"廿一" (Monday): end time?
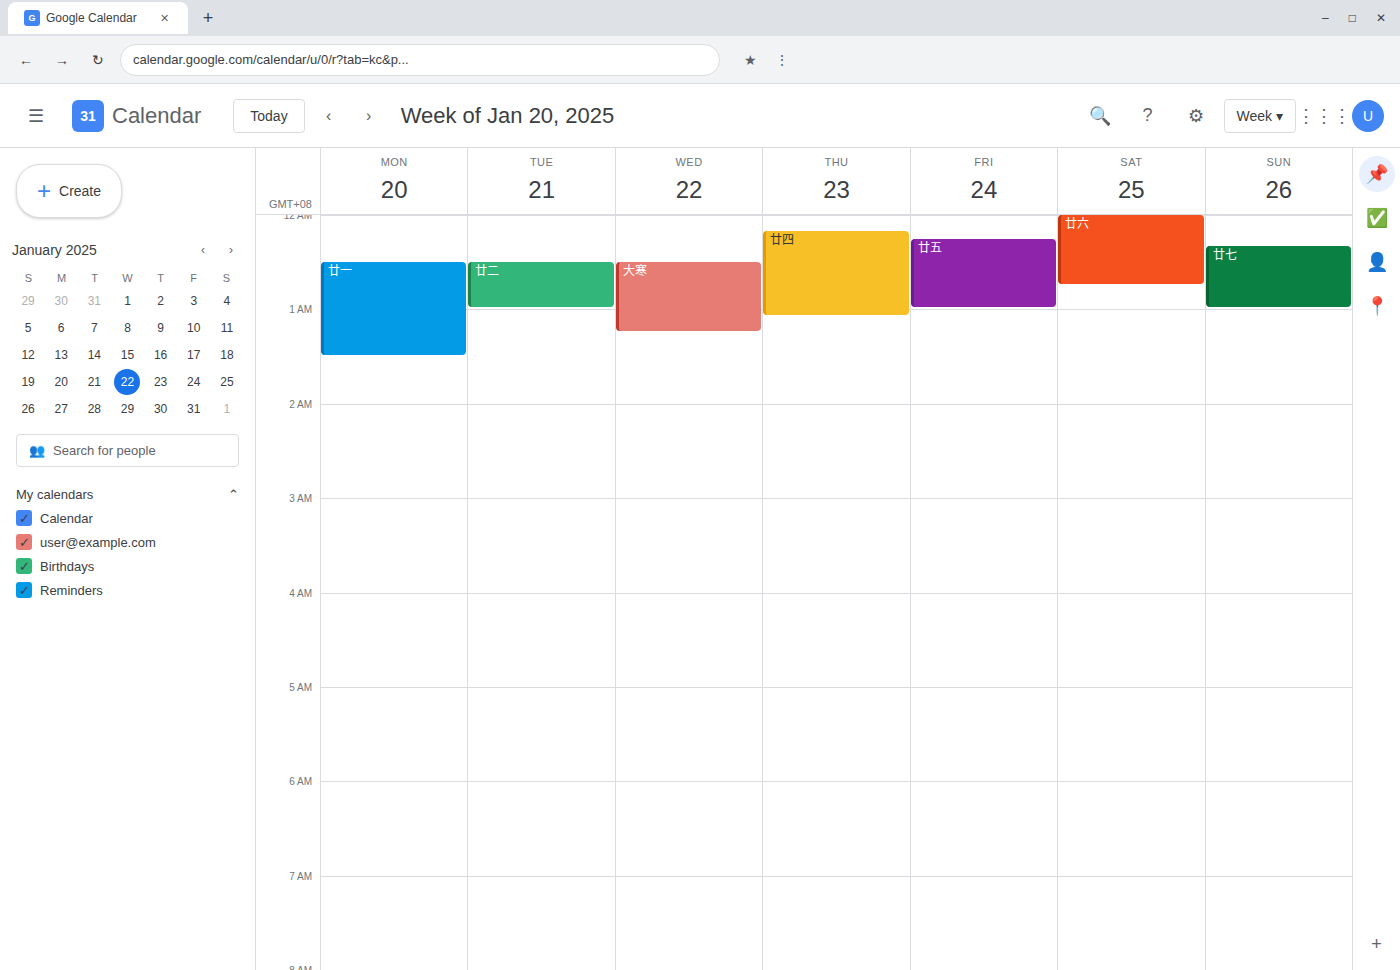
1:30 AM